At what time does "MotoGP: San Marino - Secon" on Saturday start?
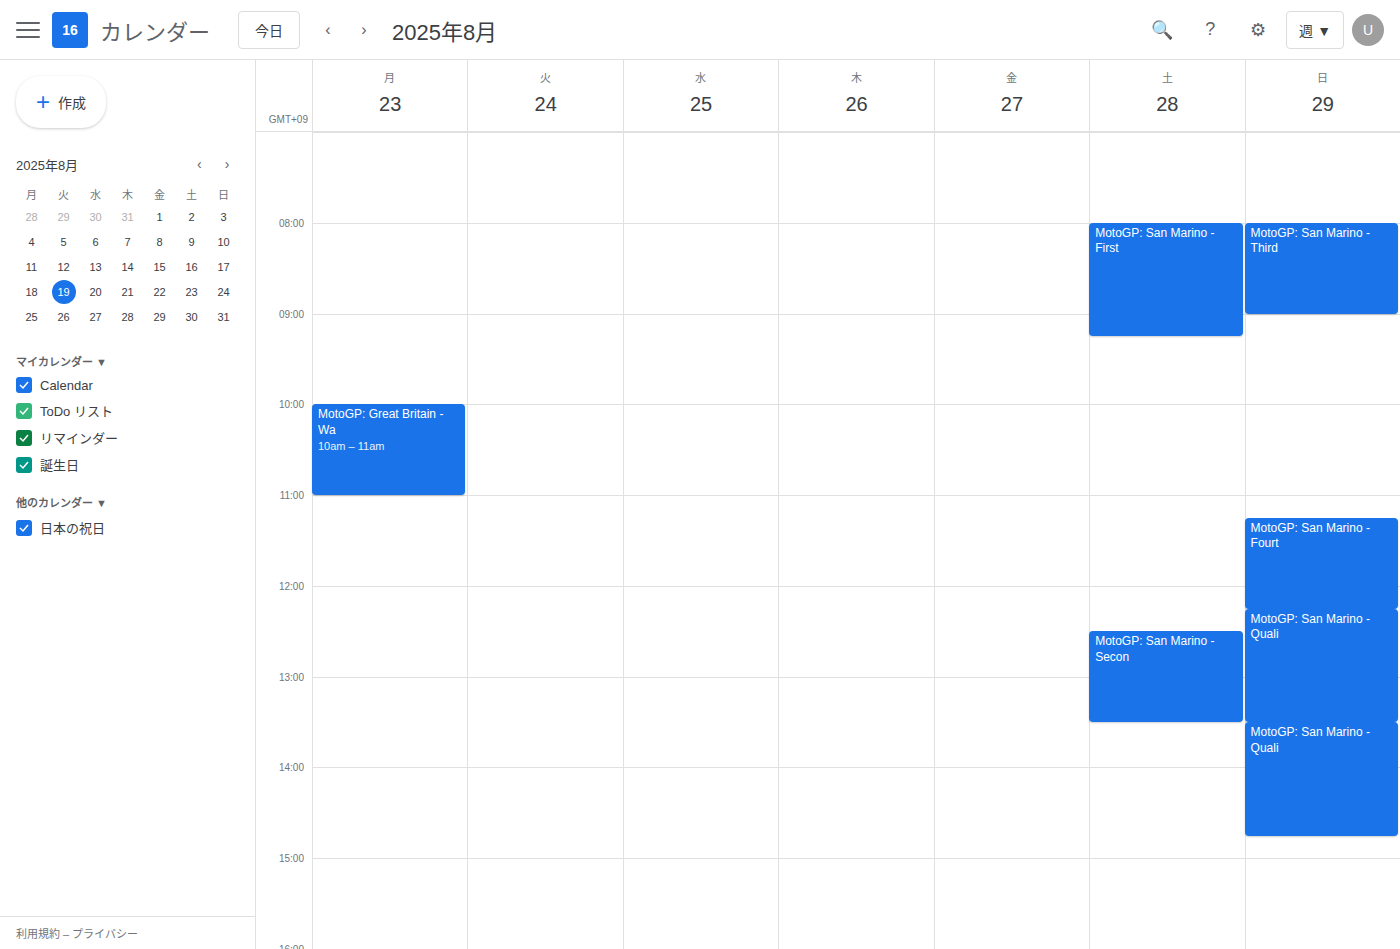
12:30 PM